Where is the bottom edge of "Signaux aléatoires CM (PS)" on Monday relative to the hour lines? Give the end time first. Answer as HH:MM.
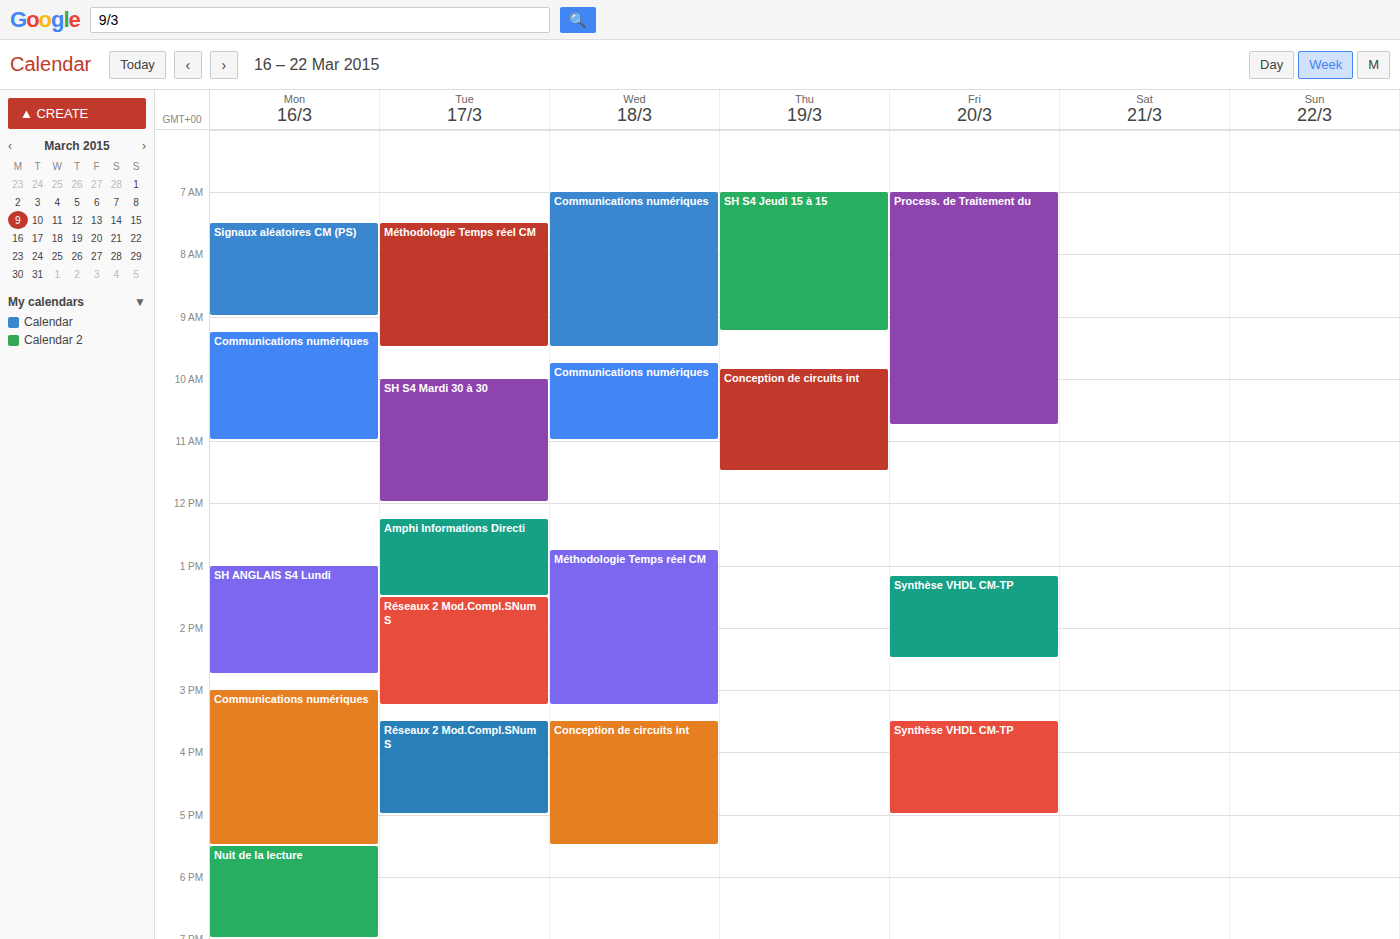
09:00 -- exactly on the 09:00 line.